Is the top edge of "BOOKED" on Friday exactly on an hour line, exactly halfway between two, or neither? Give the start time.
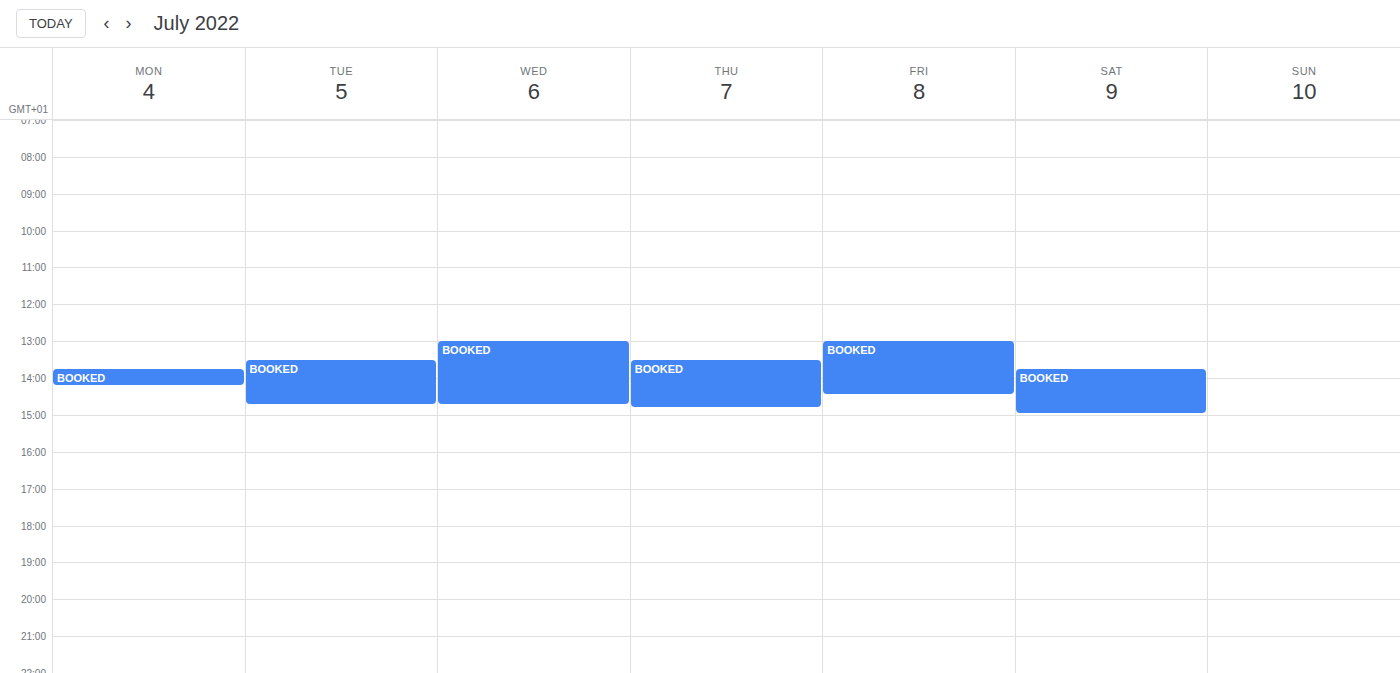
1:00 PM -- exactly on the 1 PM line.